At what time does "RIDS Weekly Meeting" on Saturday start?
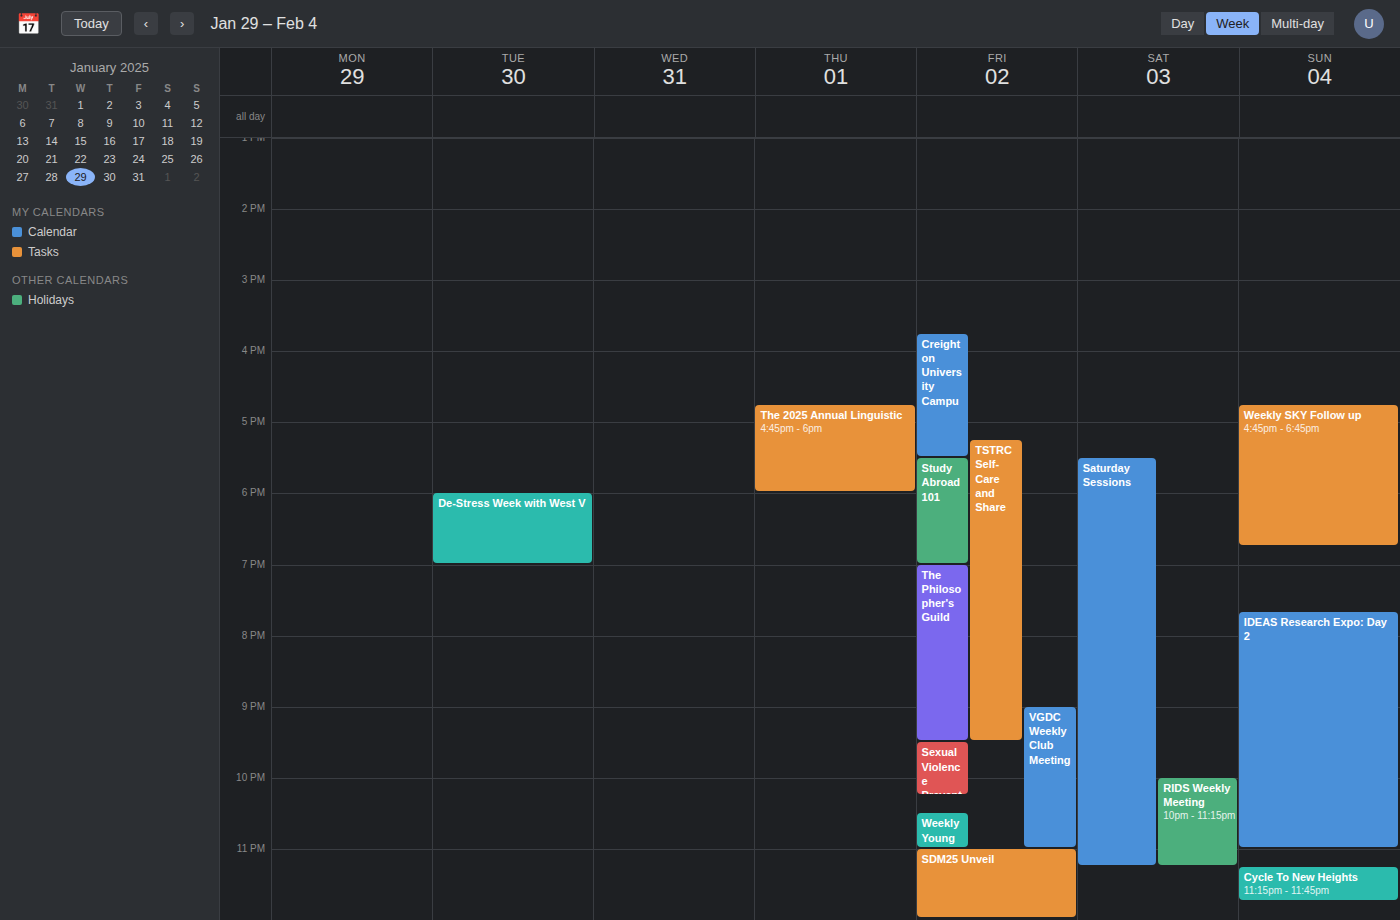
10:00 PM